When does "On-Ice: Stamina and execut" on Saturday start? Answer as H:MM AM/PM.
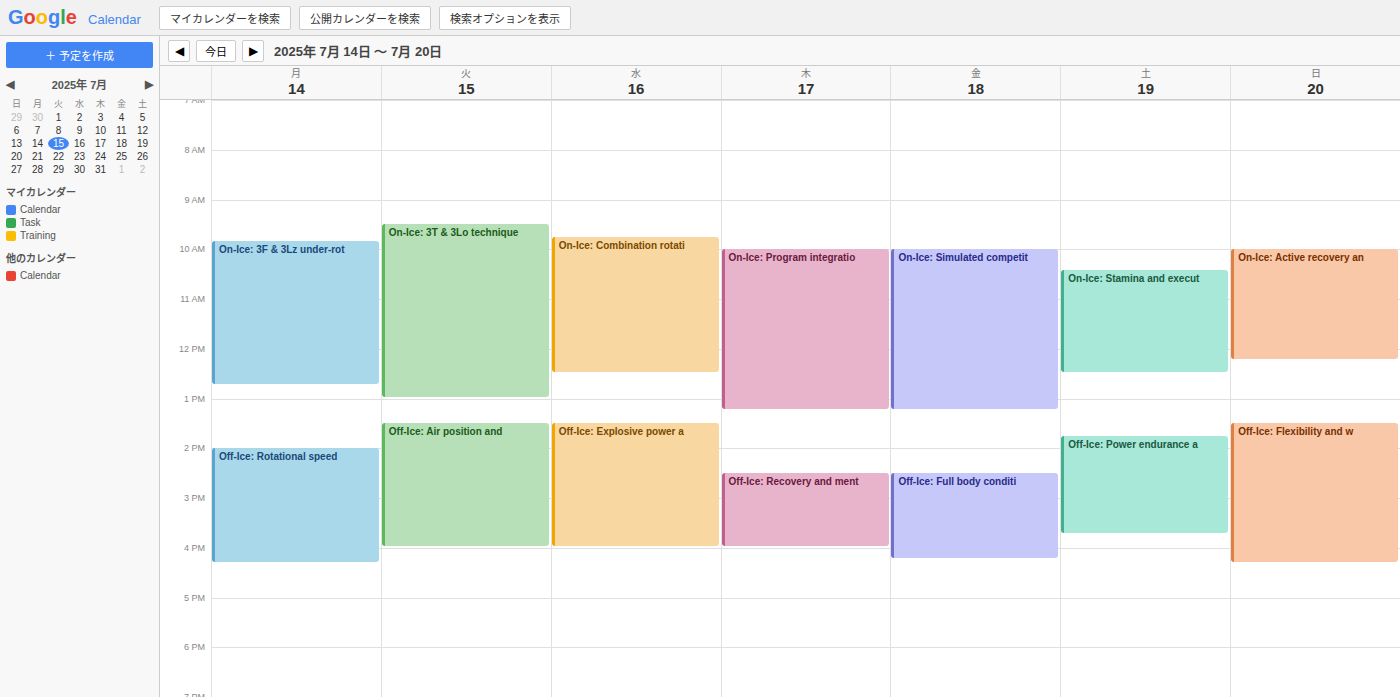
10:25 AM